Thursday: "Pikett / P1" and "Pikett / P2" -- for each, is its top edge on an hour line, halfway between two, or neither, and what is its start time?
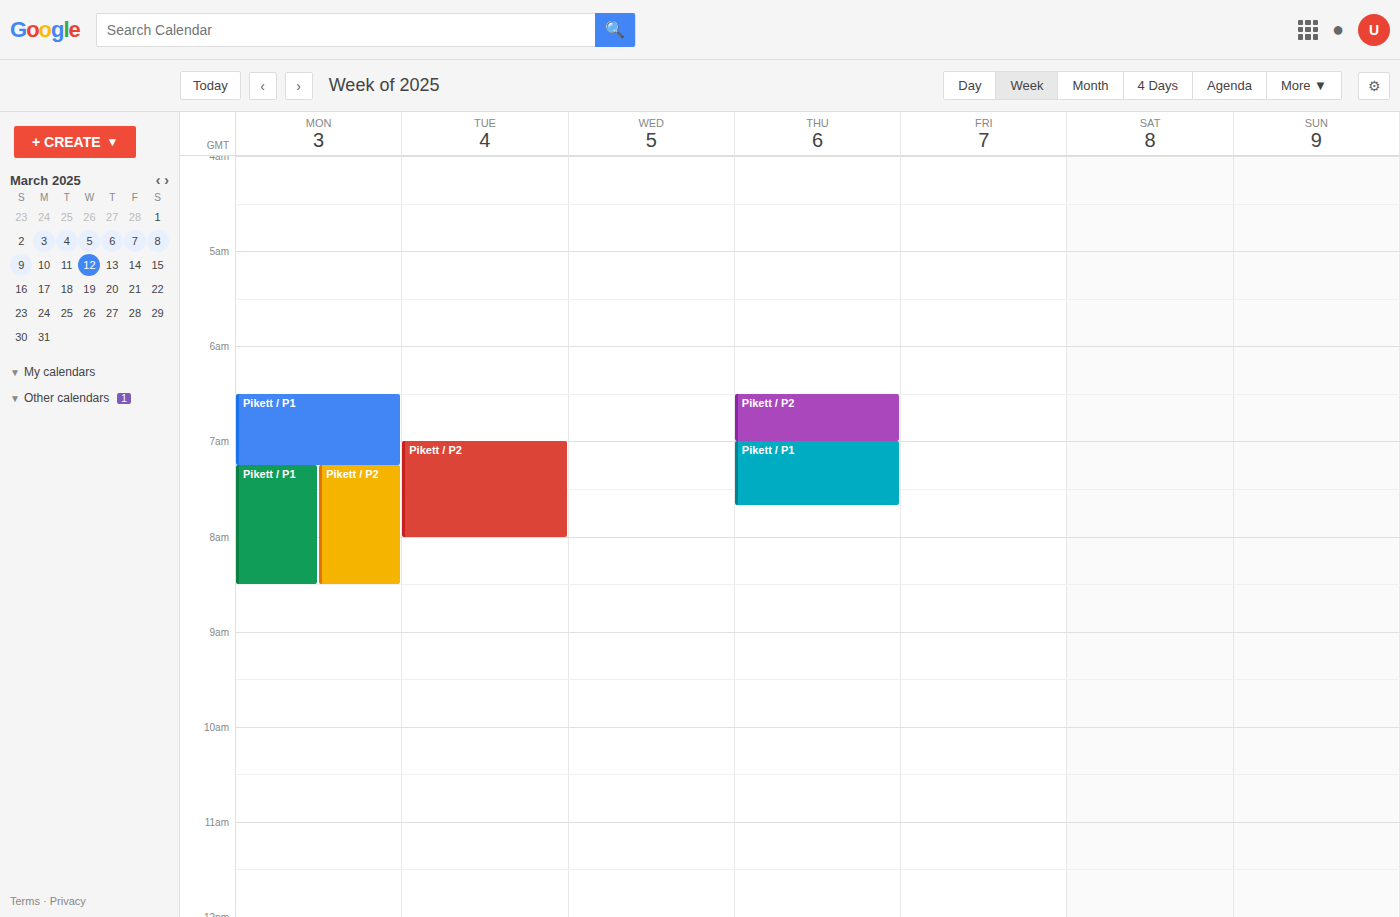
"Pikett / P1": 7:00 AM, exactly on the 7 AM line. "Pikett / P2": 6:30 AM, halfway between the 6 AM and 7 AM lines.